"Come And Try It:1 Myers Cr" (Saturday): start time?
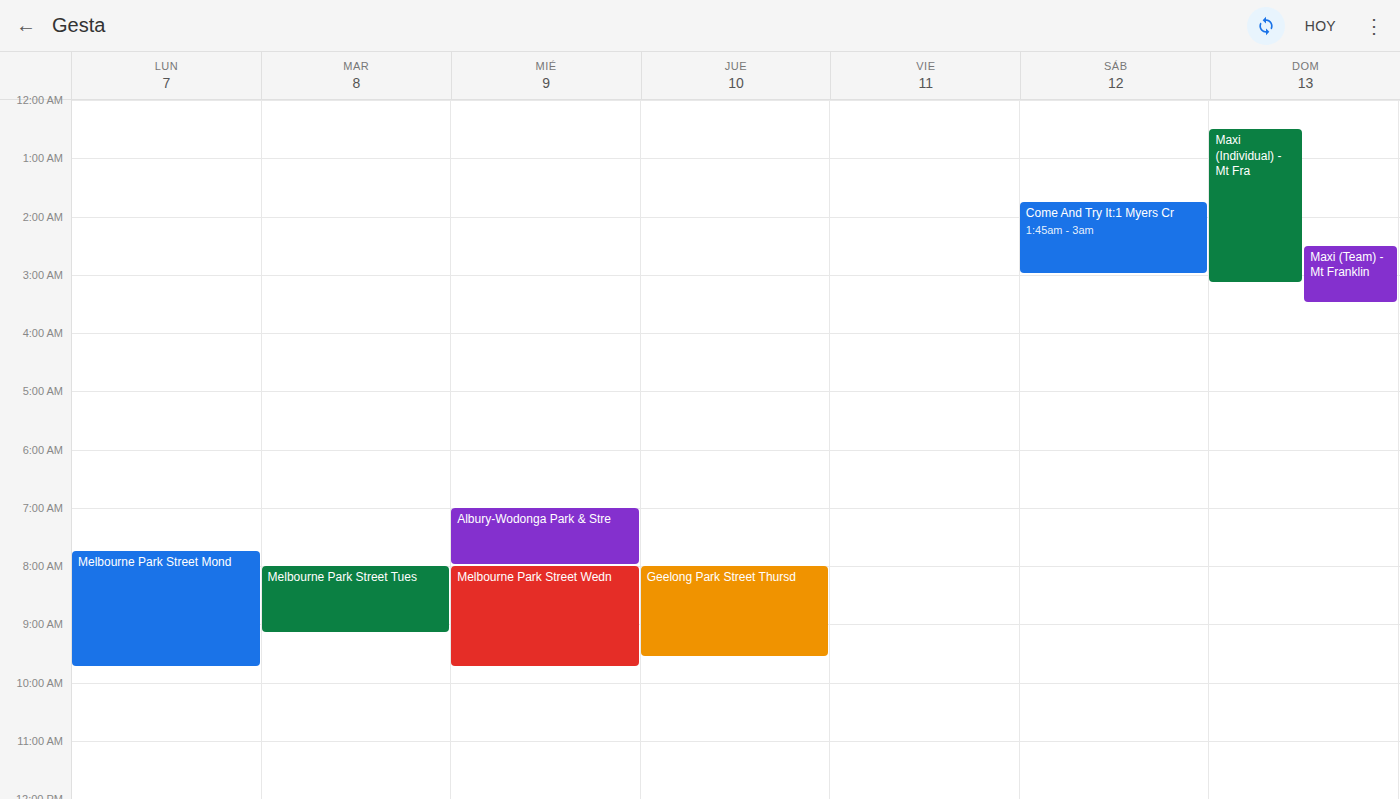
1:45 AM